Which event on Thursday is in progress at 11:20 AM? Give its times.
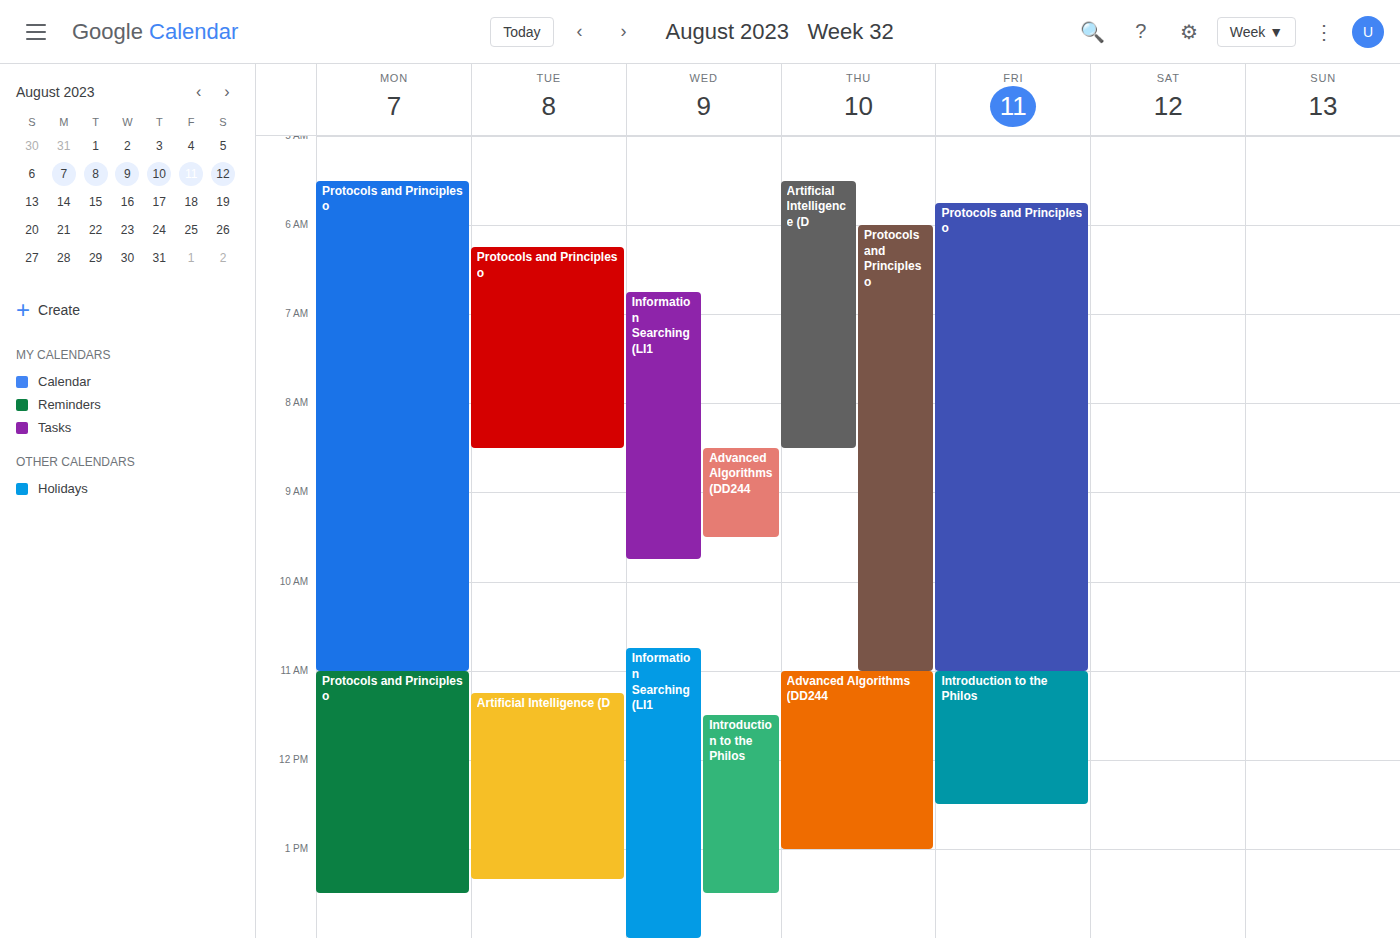
"Advanced Algorithms (DD244", 11:00 AM to 1:00 PM